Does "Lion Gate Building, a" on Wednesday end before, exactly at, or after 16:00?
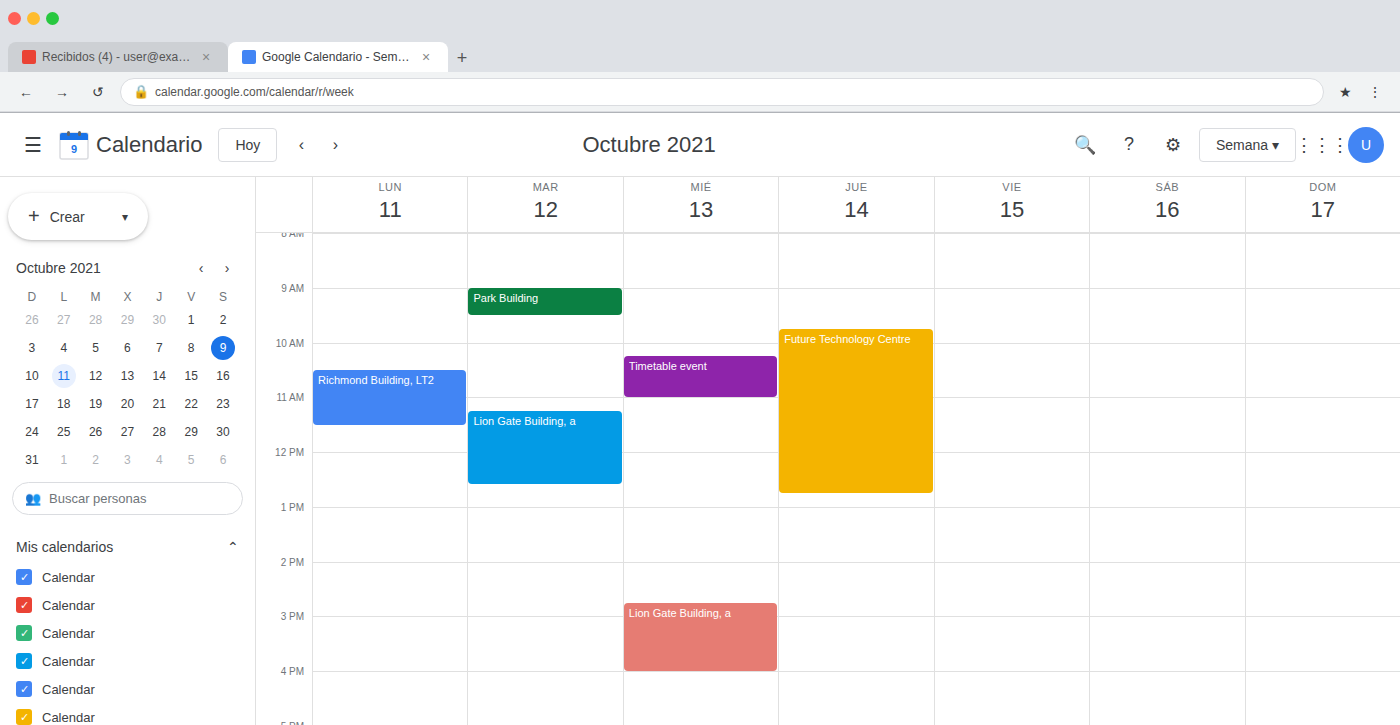
16:00 -- exactly at 16:00, on the 16:00 line.